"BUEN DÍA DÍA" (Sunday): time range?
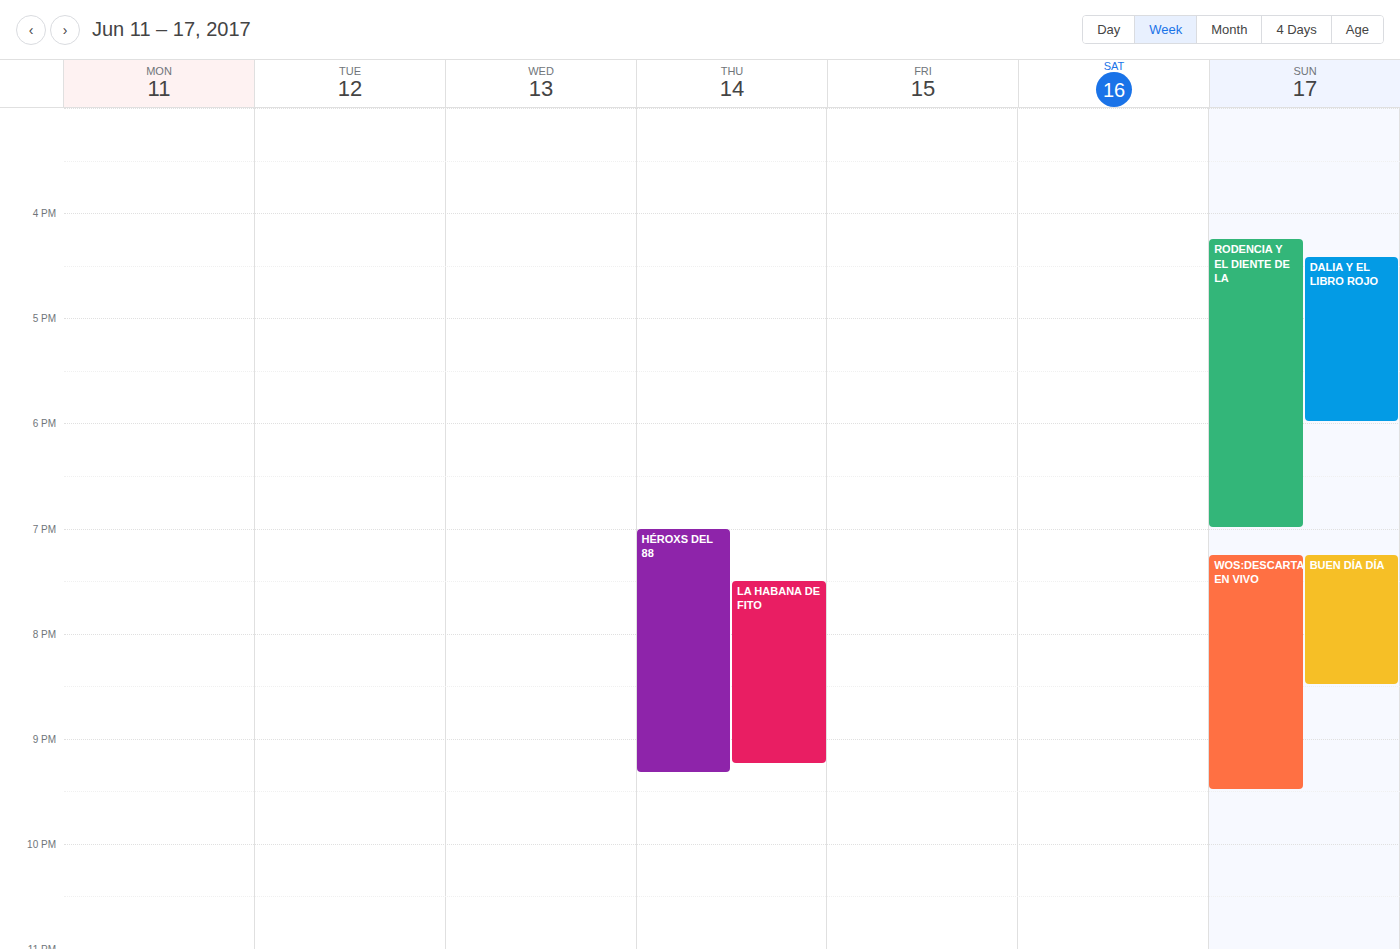
7:15 PM to 8:30 PM